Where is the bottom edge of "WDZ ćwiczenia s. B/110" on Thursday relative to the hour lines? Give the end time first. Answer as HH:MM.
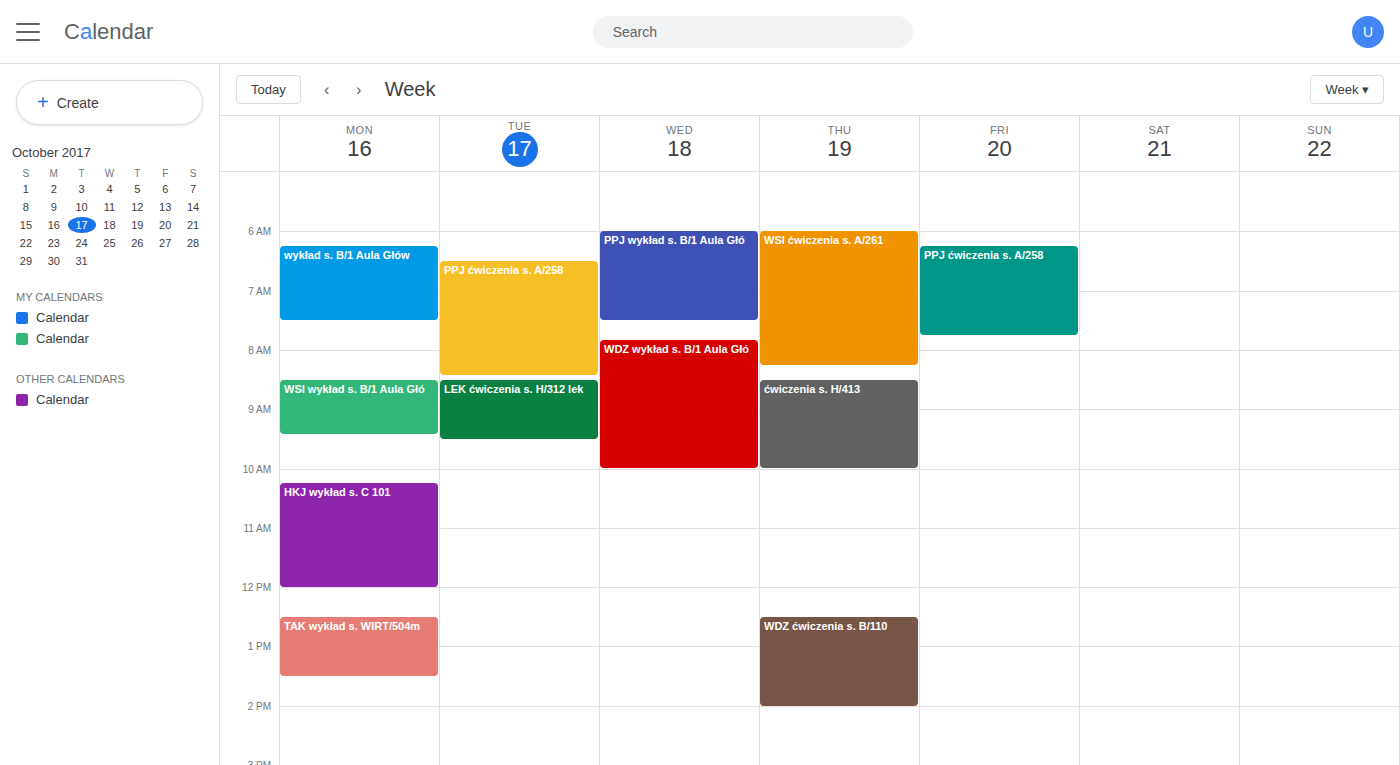
14:00 -- exactly on the 14:00 line.